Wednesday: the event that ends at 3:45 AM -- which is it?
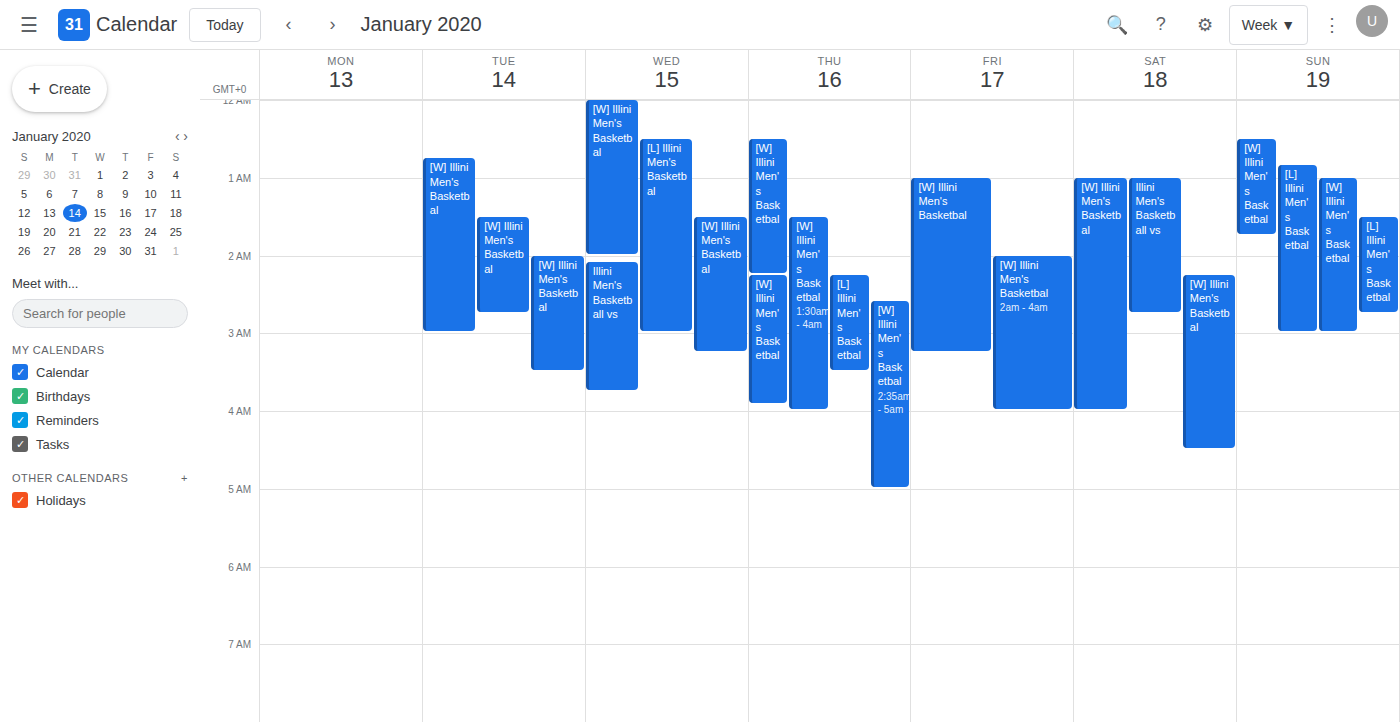
"Illini Men's Basketball vs"